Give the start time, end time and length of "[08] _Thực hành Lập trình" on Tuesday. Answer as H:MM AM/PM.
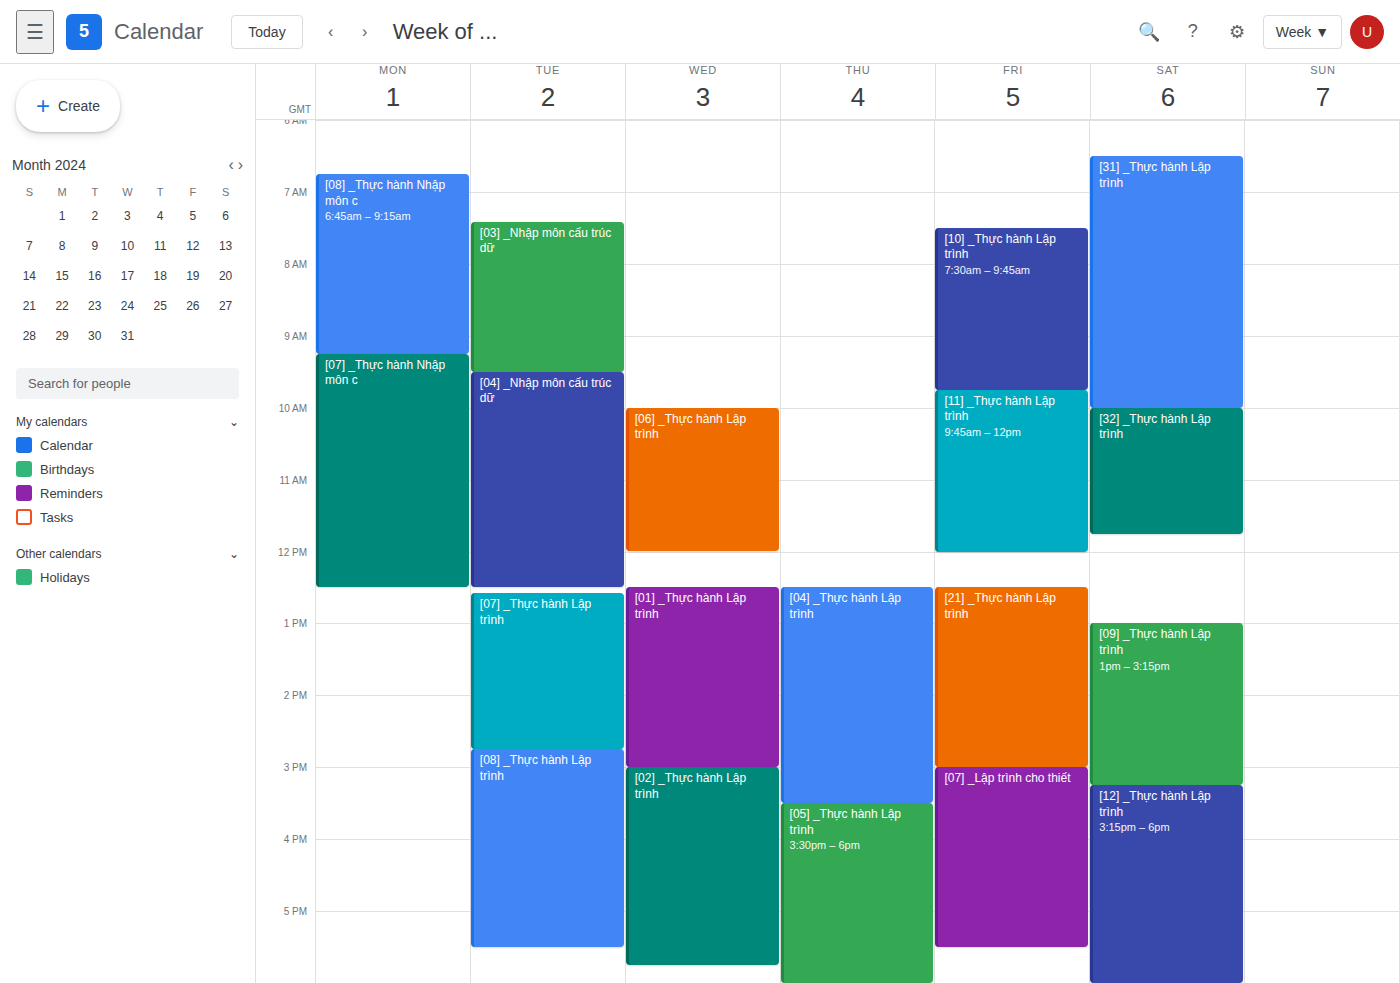
2:45 PM to 5:30 PM, 2 hours 45 minutes